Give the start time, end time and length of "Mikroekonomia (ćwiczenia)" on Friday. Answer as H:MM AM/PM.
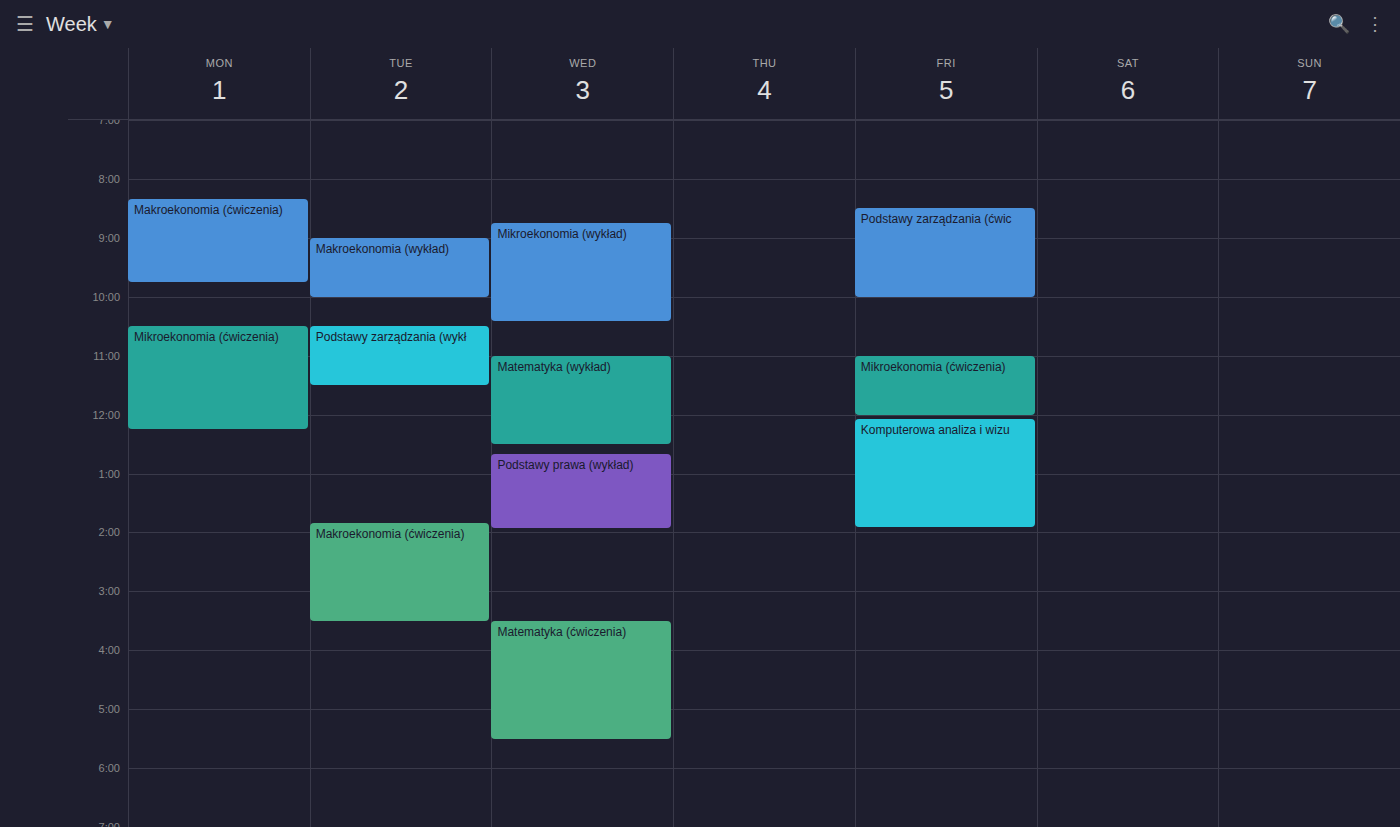
11:00 AM to 12:00 PM, 1 hour